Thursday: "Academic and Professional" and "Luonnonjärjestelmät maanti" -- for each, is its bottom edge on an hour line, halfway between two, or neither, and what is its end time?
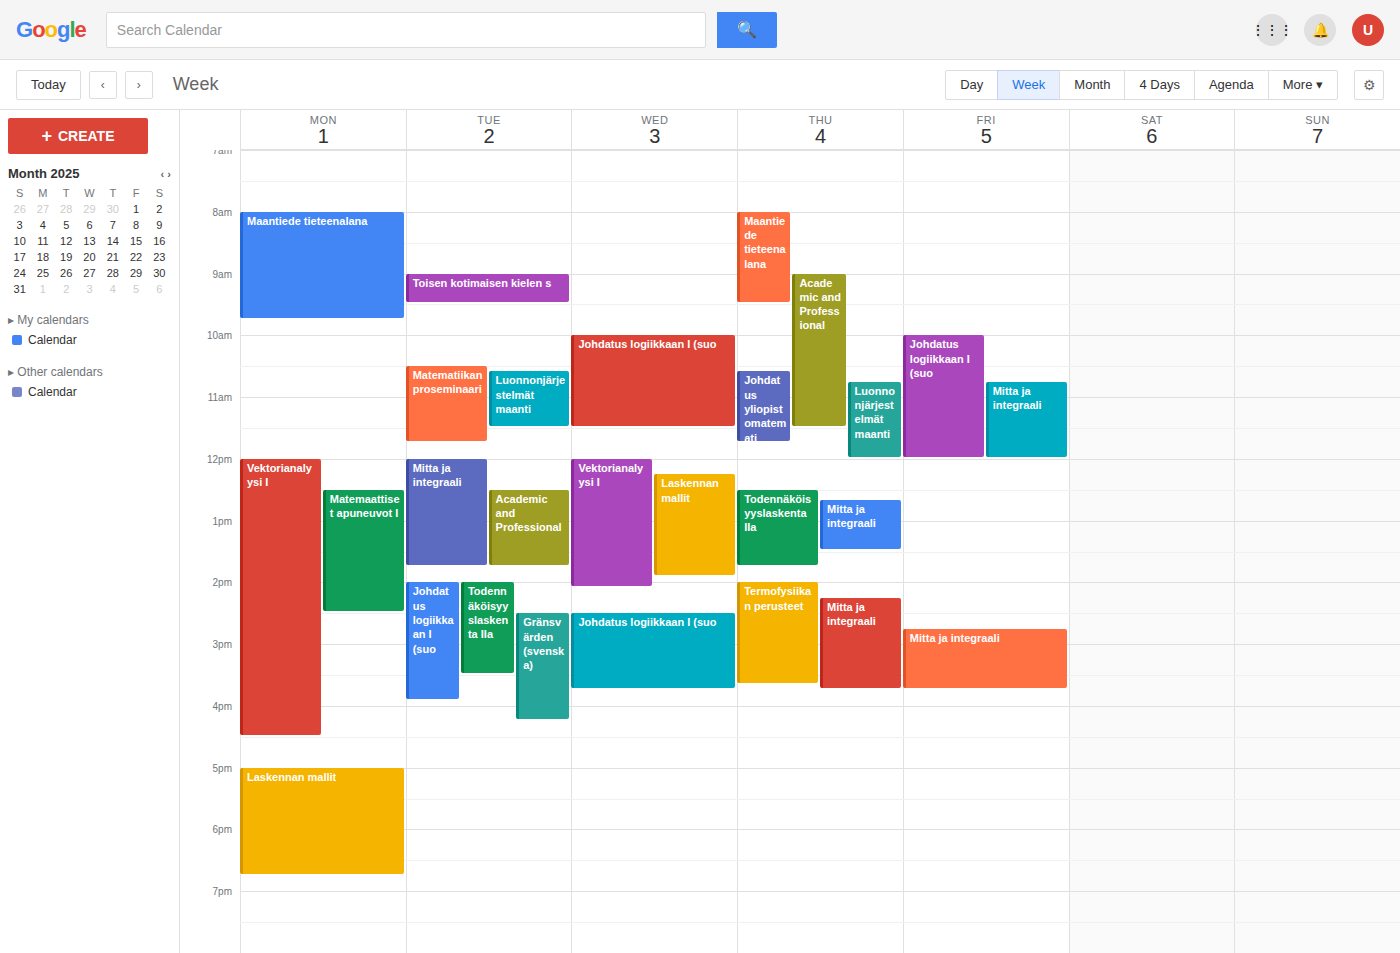
"Academic and Professional": 11:30 AM, halfway between the 11 AM and 12 PM lines. "Luonnonjärjestelmät maanti": 12:00 PM, exactly on the 12 PM line.